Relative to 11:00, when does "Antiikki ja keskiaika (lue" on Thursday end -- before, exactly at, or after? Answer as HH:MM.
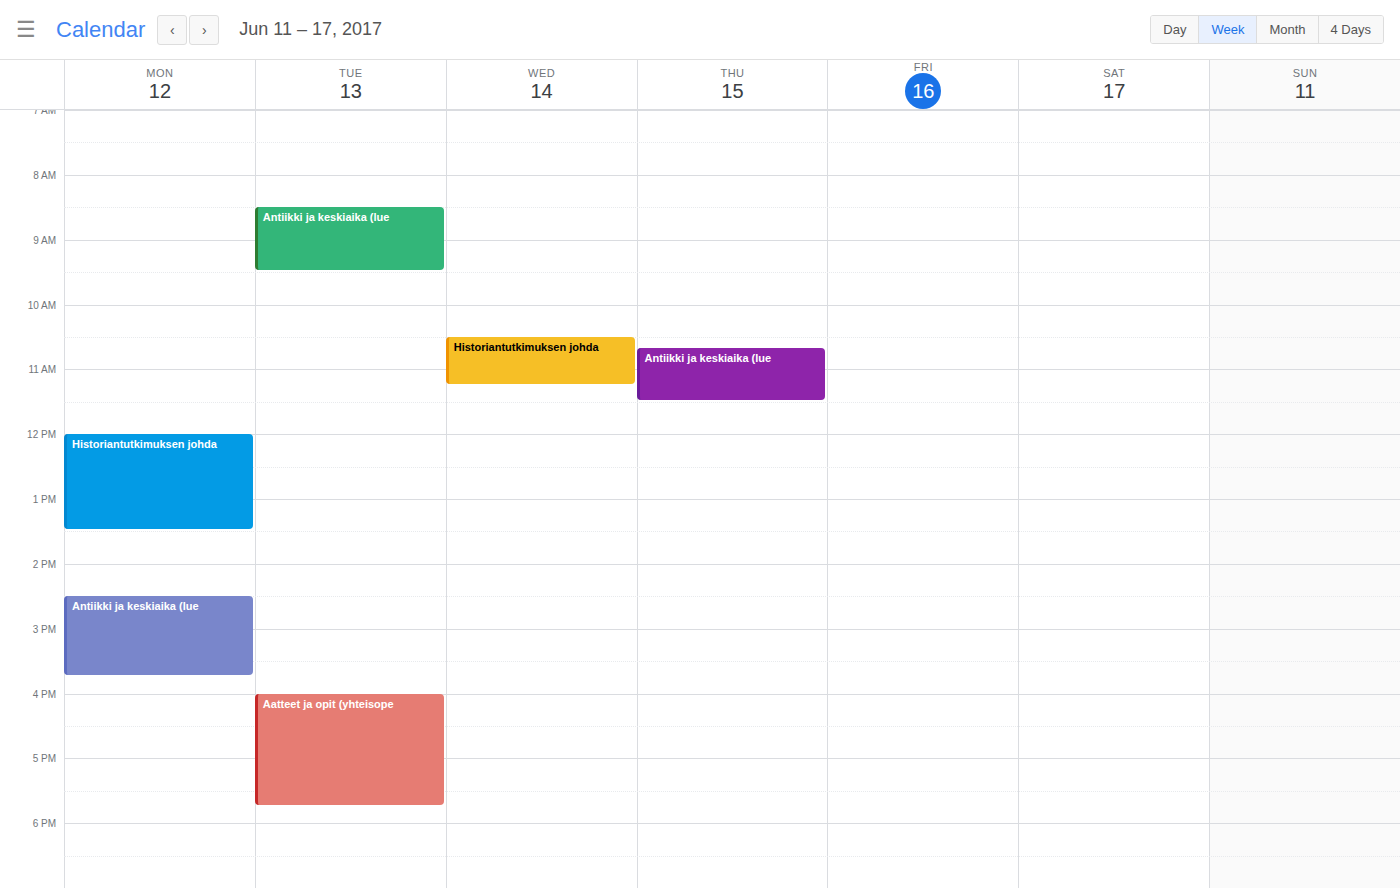
11:30 -- after 11:00, 30 minutes below the 11:00 line.